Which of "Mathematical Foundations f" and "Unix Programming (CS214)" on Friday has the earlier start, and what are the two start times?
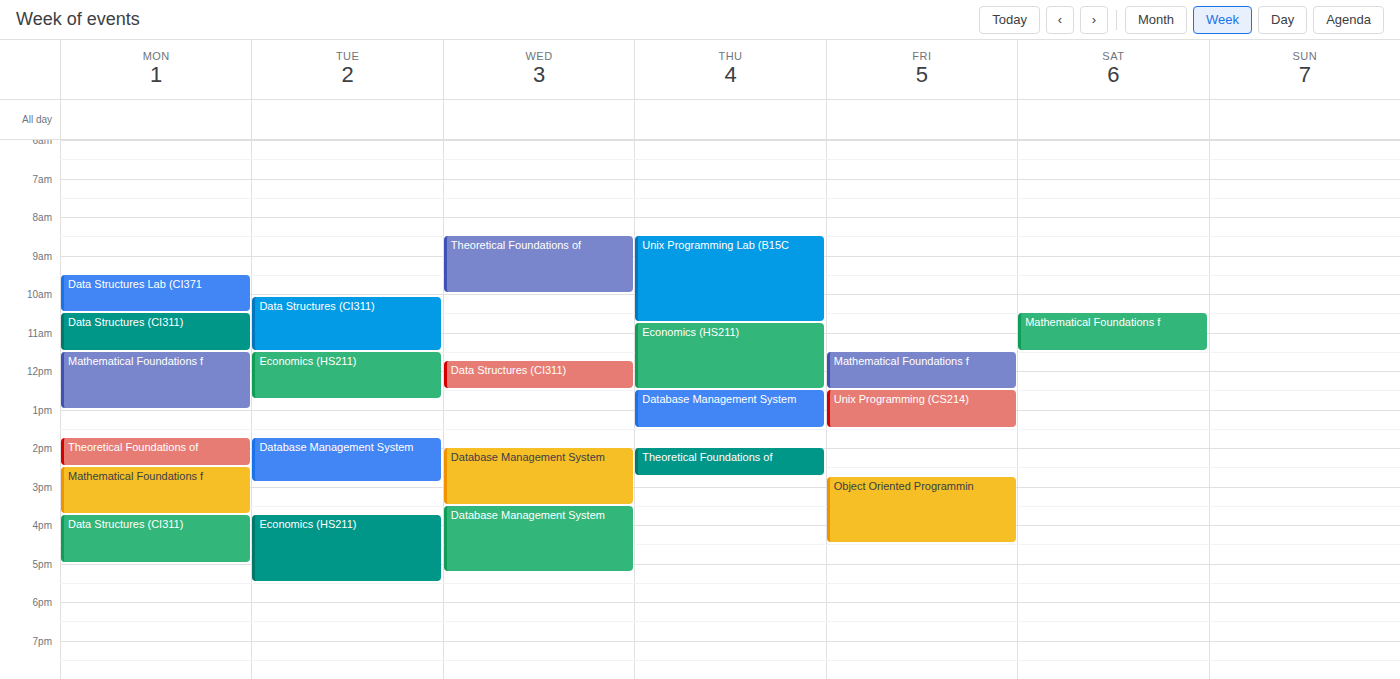
"Mathematical Foundations f" 11:30 AM; "Unix Programming (CS214)" 12:30 PM.